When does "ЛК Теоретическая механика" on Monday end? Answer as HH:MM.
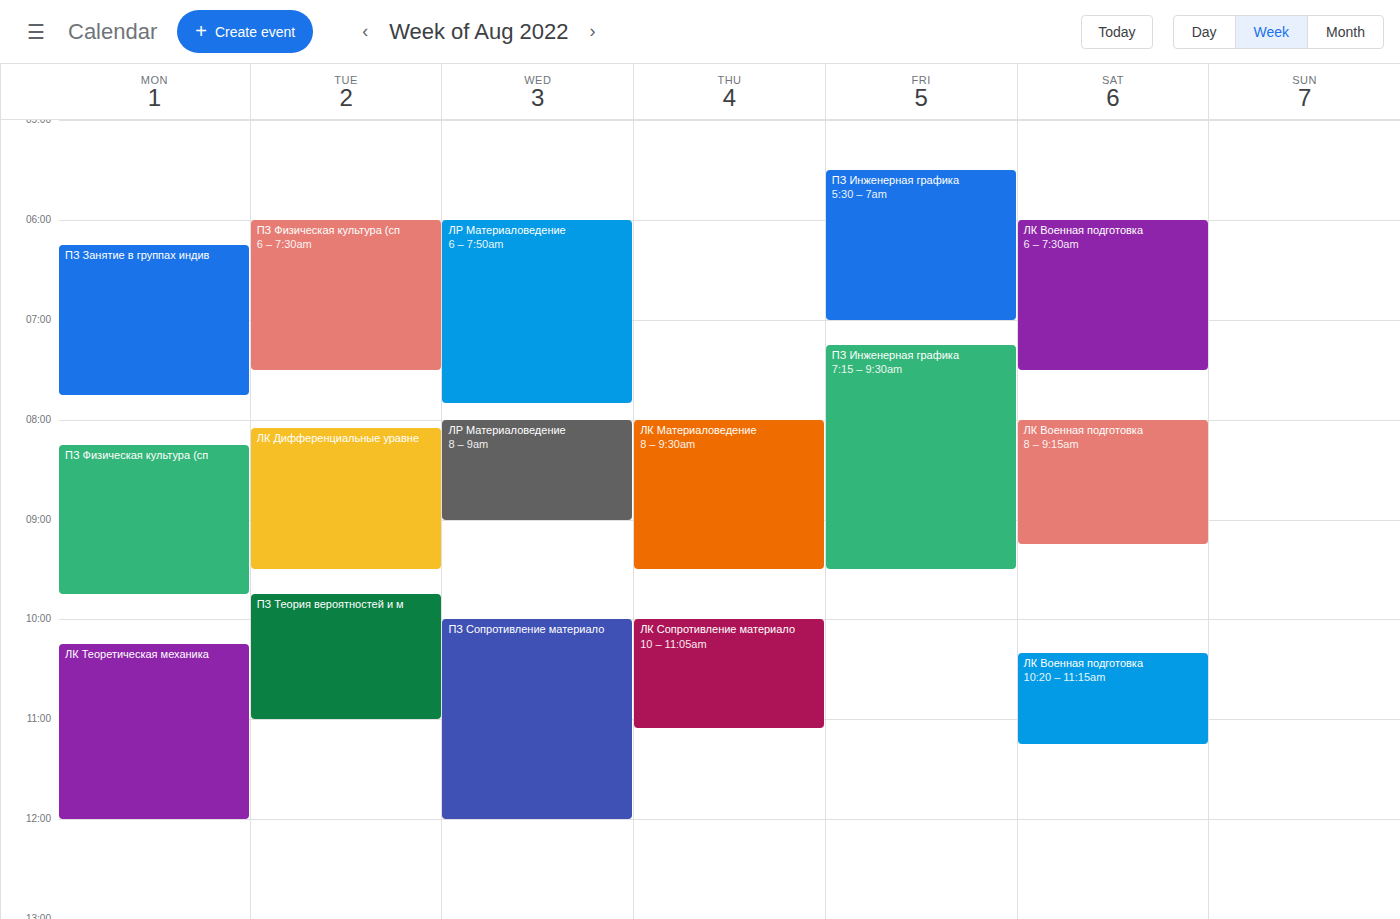
12:00